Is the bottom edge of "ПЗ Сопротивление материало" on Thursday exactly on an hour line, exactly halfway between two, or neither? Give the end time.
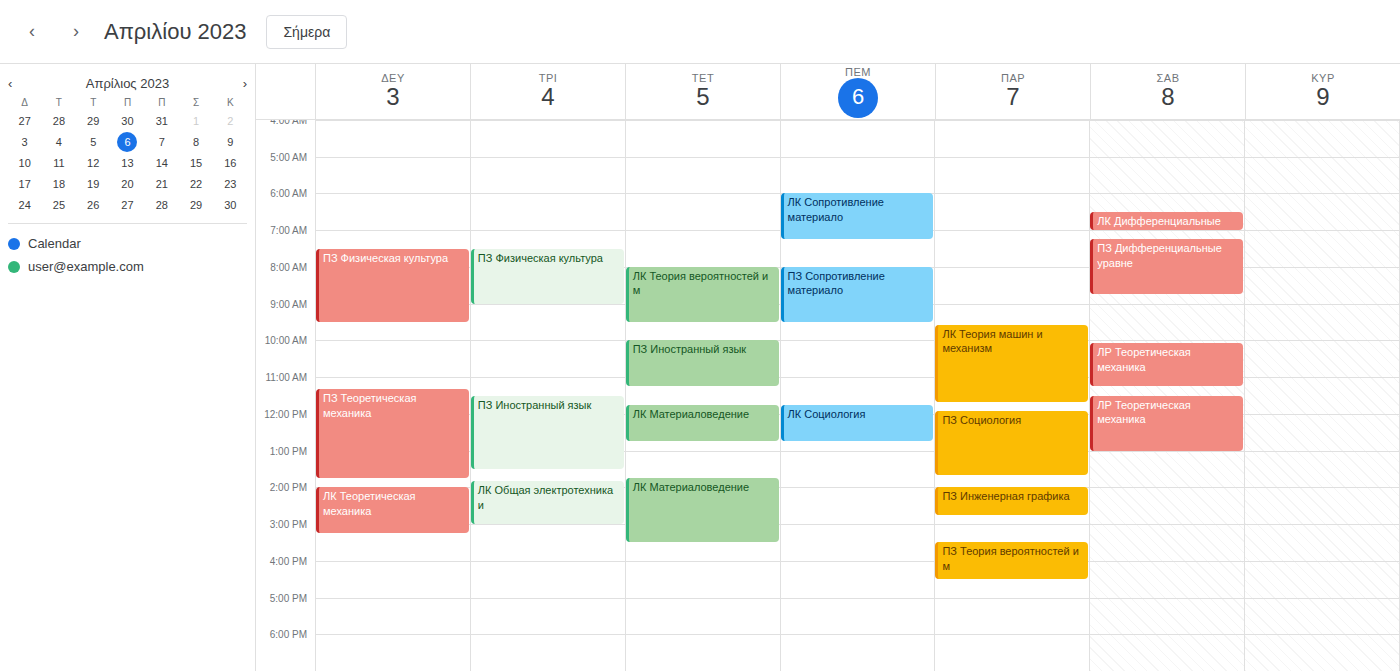
9:30 AM -- halfway between the 9 AM and 10 AM lines.